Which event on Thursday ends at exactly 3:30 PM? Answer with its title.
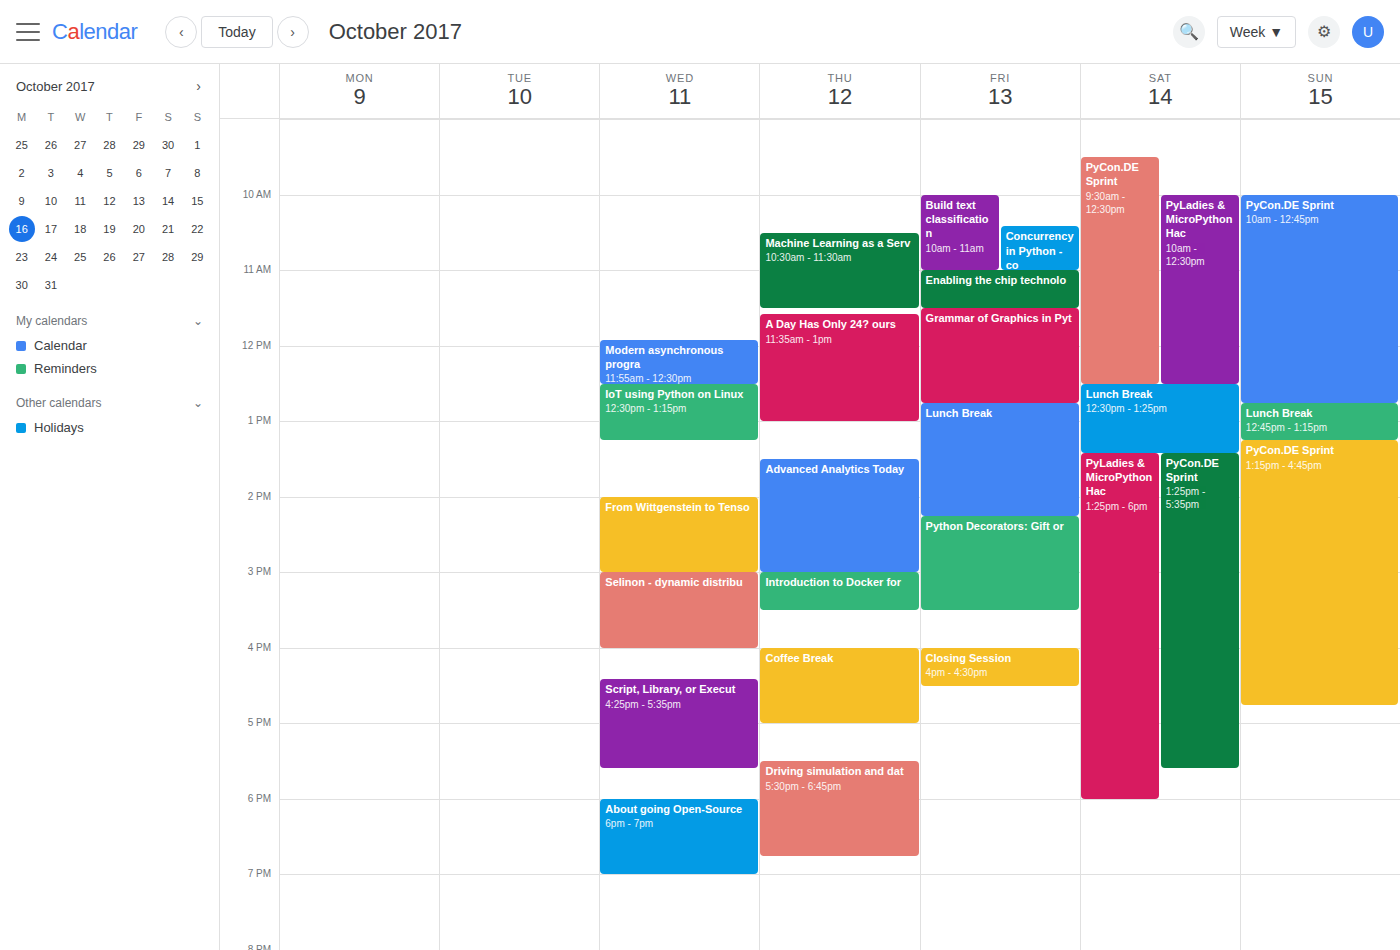
"Introduction to Docker for"